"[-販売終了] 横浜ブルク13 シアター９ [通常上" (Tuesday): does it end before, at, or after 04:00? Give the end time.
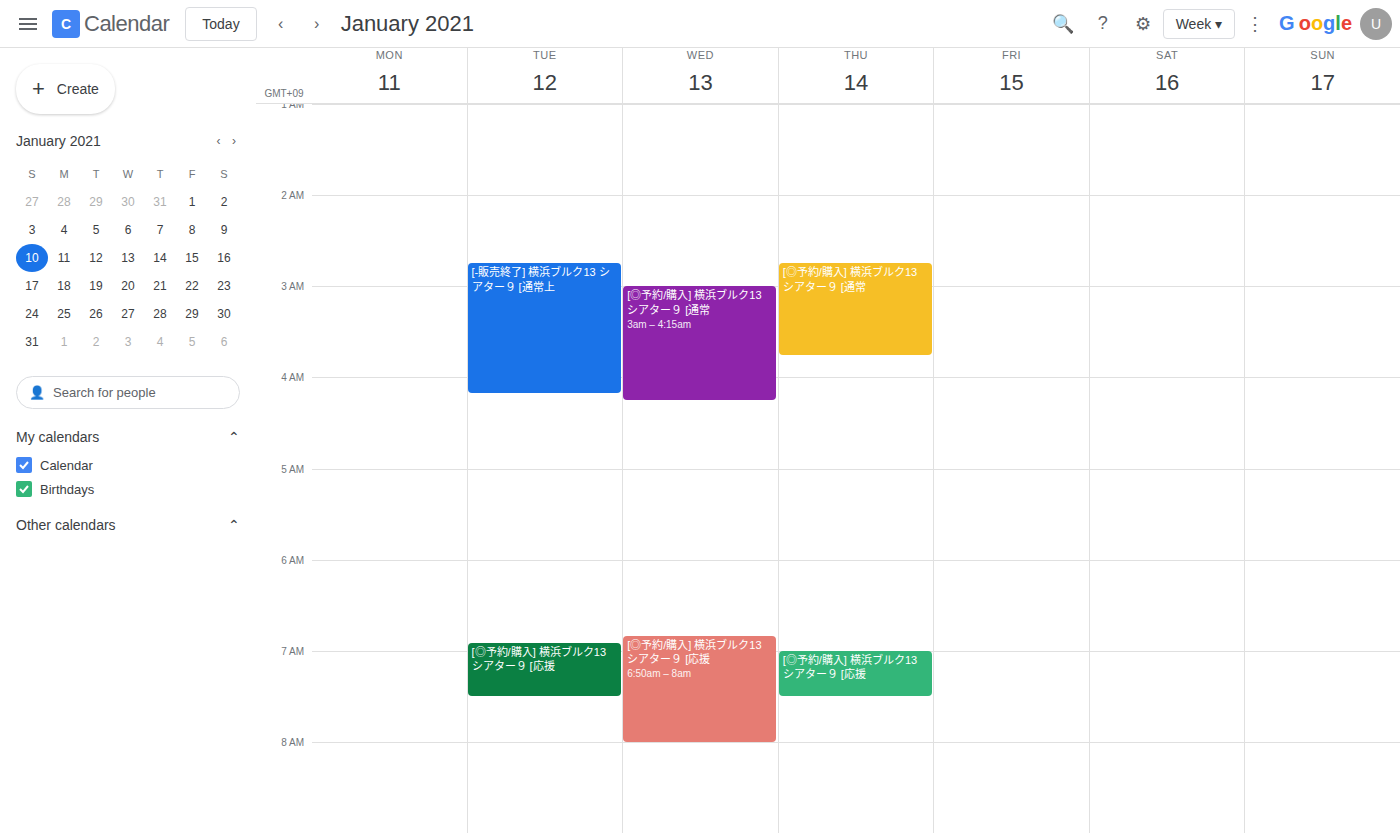
04:10 -- after 04:00, 10 minutes below the 04:00 line.